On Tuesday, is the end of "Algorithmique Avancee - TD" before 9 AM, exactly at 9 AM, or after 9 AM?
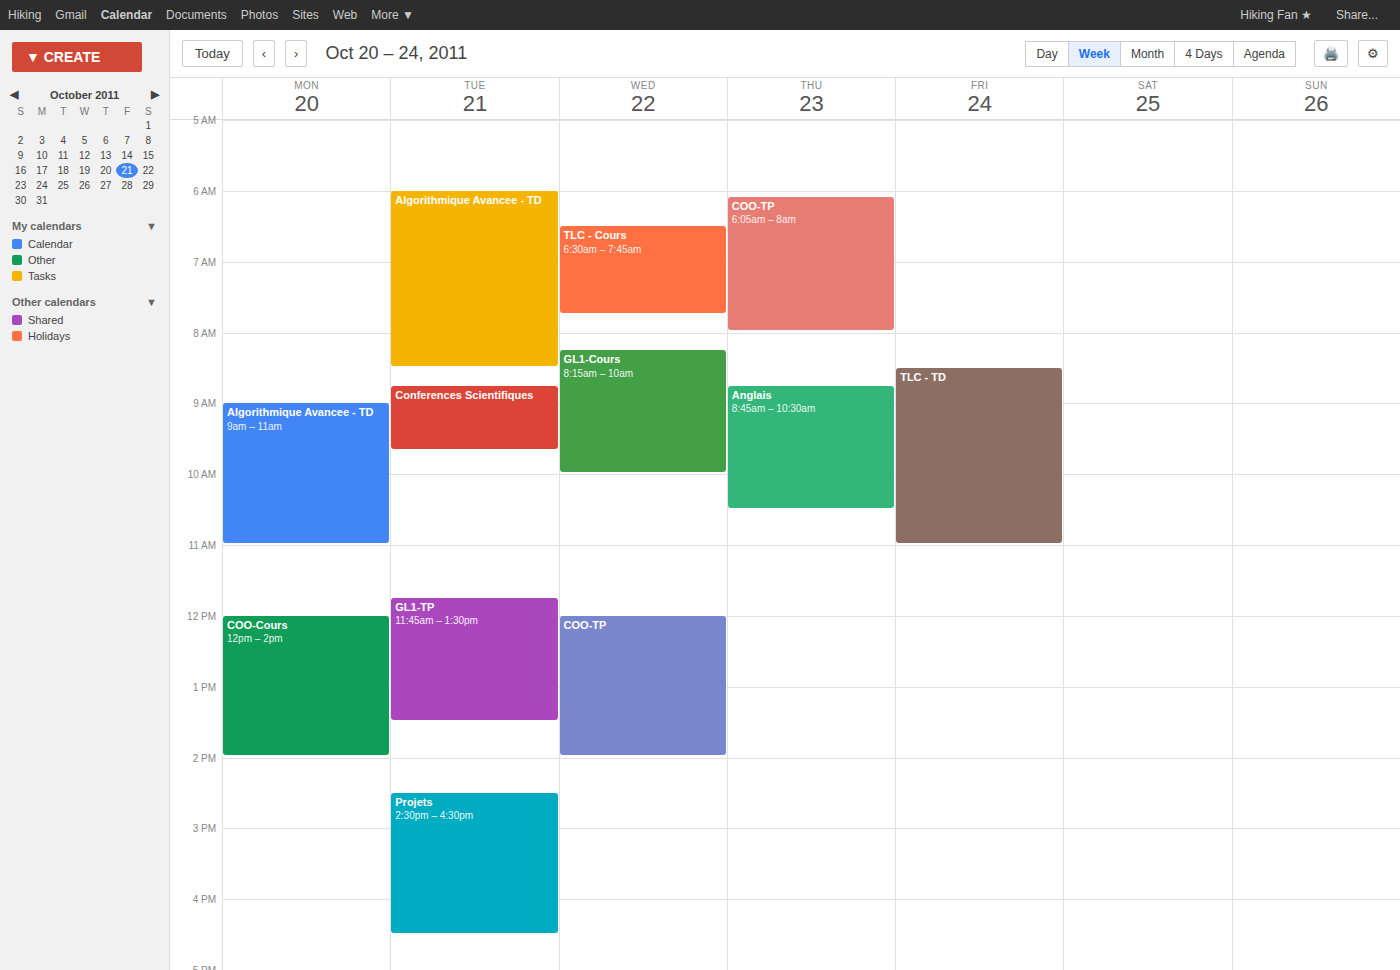
8:30 AM -- before 9 AM, 30 minutes above the 9 AM line.